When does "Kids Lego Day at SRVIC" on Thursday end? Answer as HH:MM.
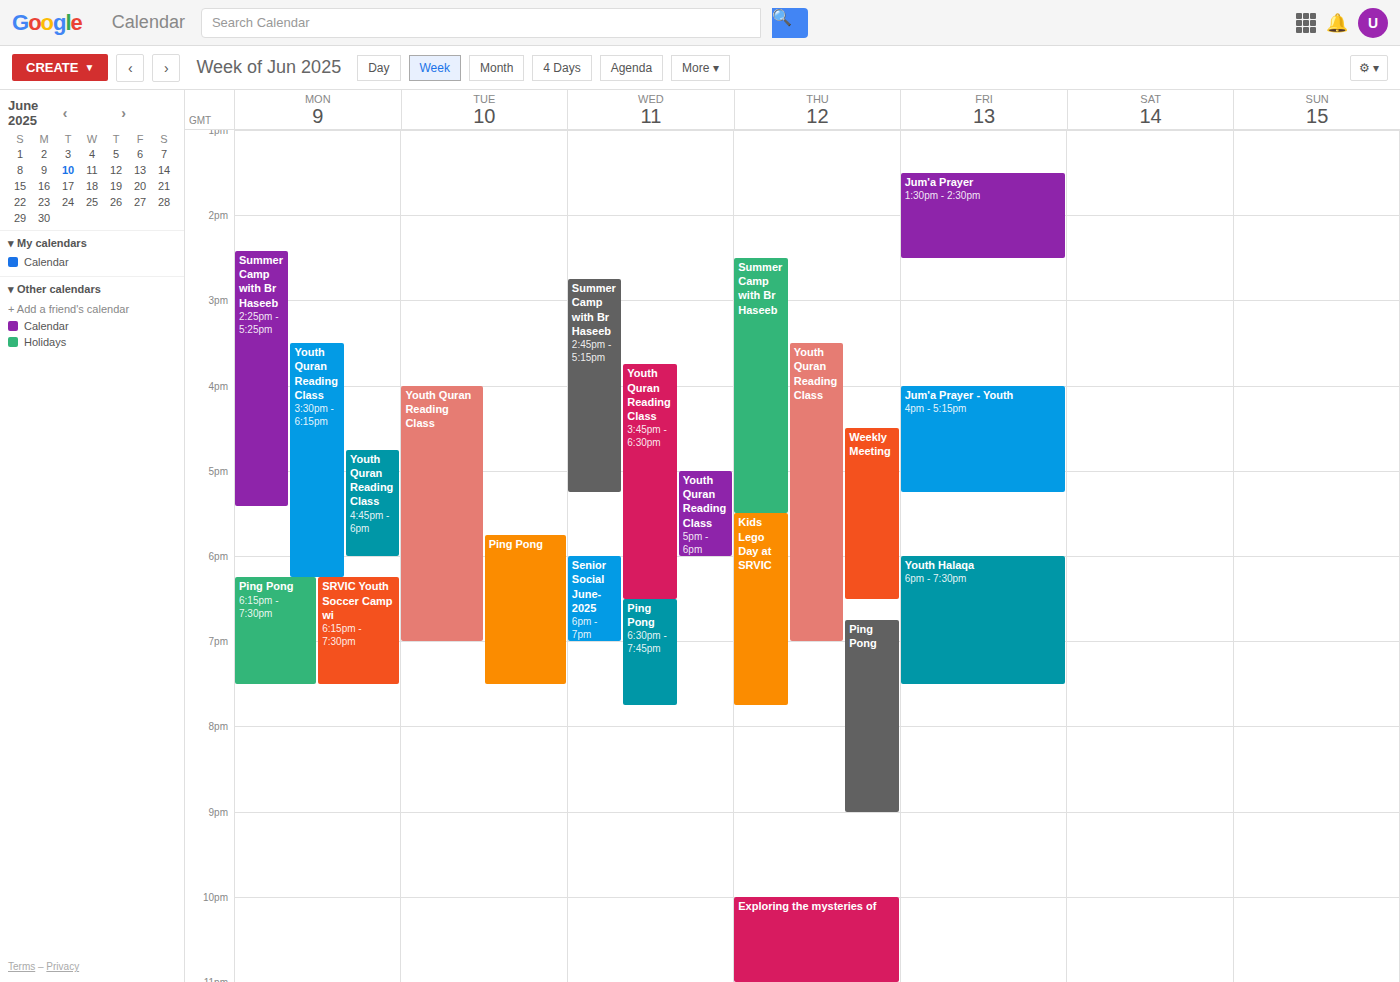
19:45